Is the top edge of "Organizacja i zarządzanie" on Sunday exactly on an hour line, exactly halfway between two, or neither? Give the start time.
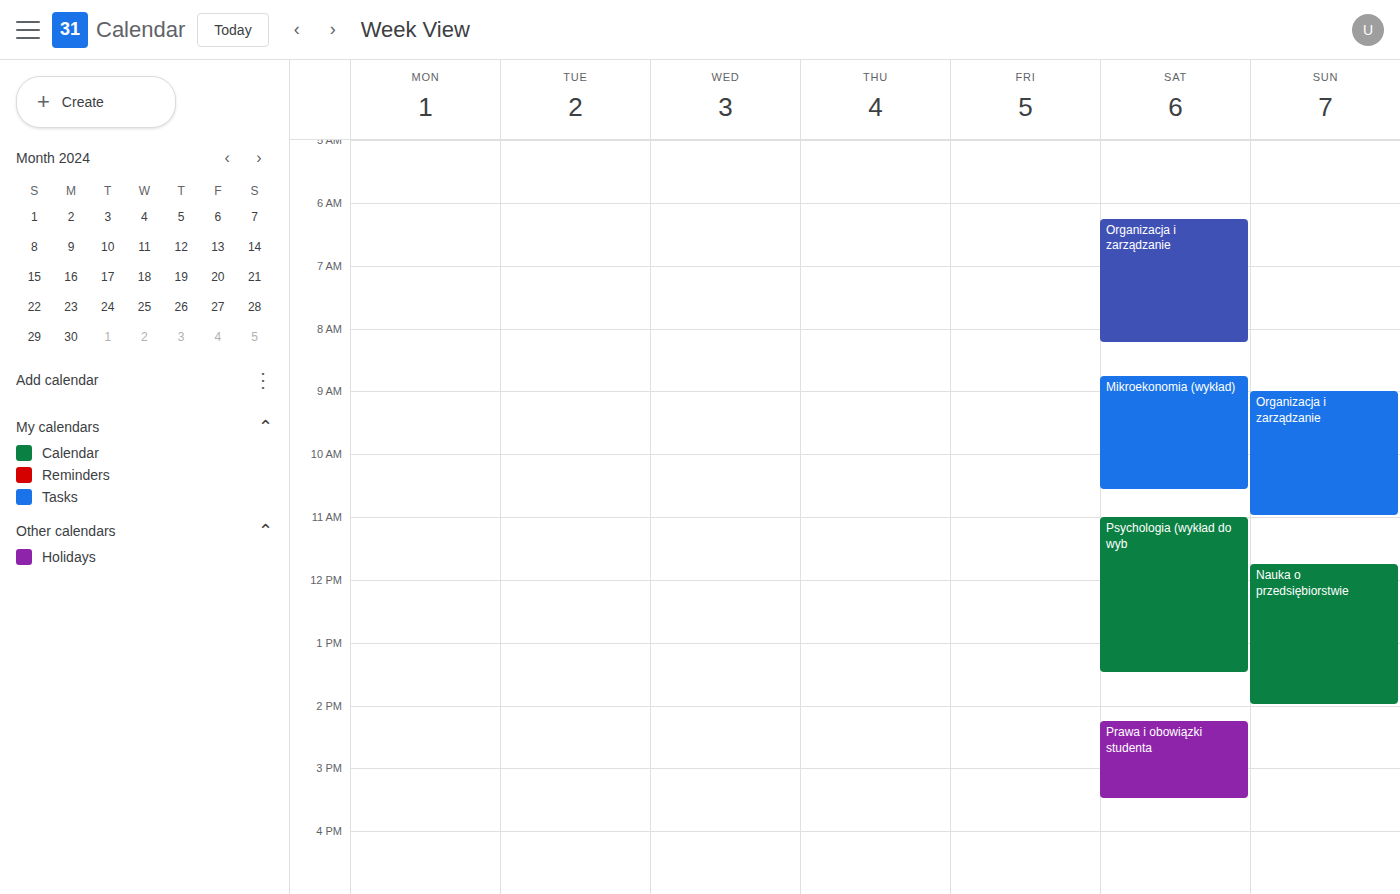
9:00 AM -- exactly on the 9 AM line.